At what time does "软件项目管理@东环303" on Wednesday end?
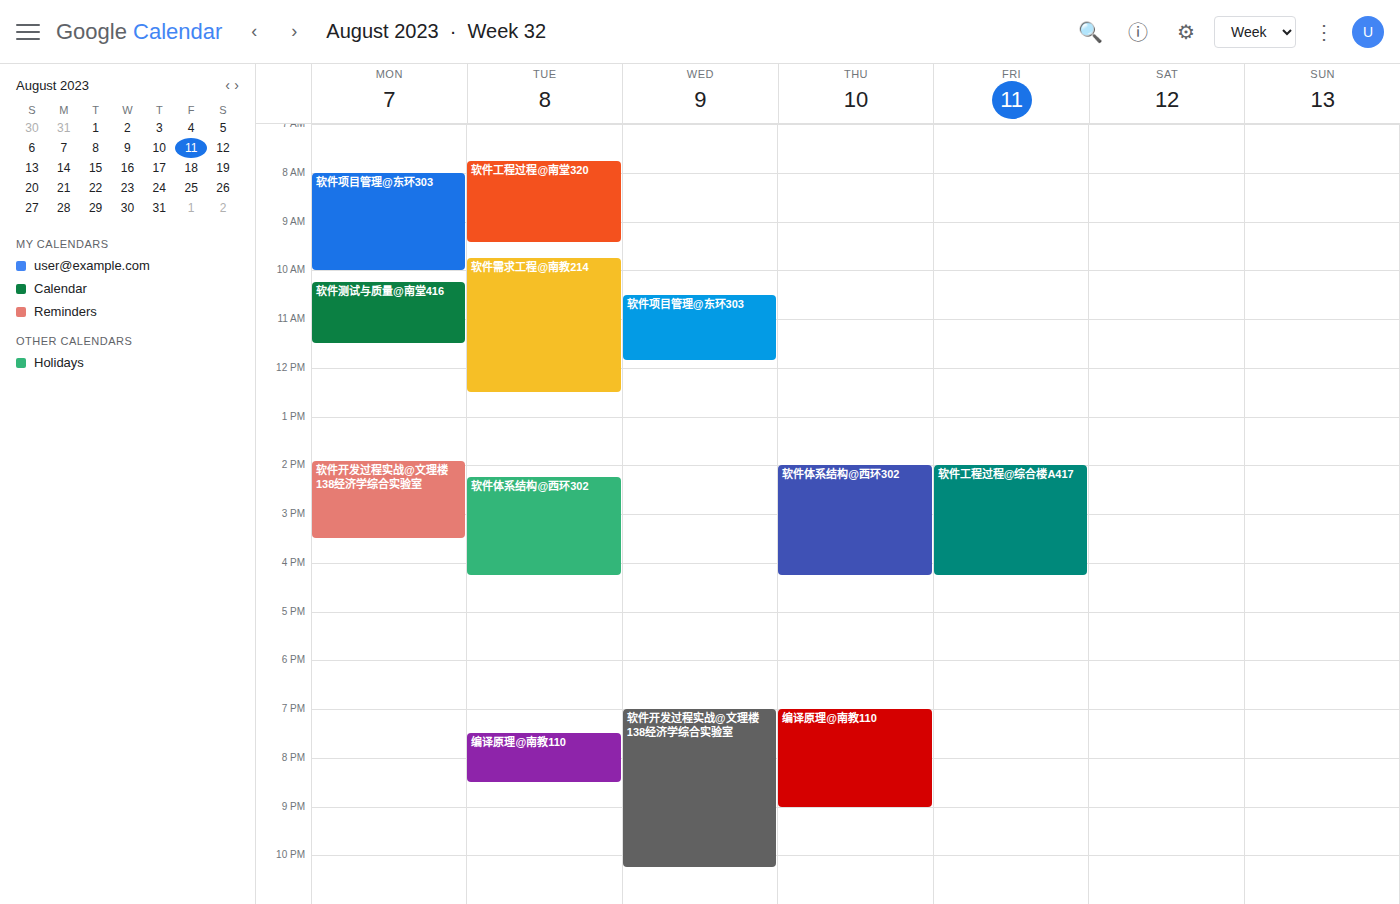
11:50 AM